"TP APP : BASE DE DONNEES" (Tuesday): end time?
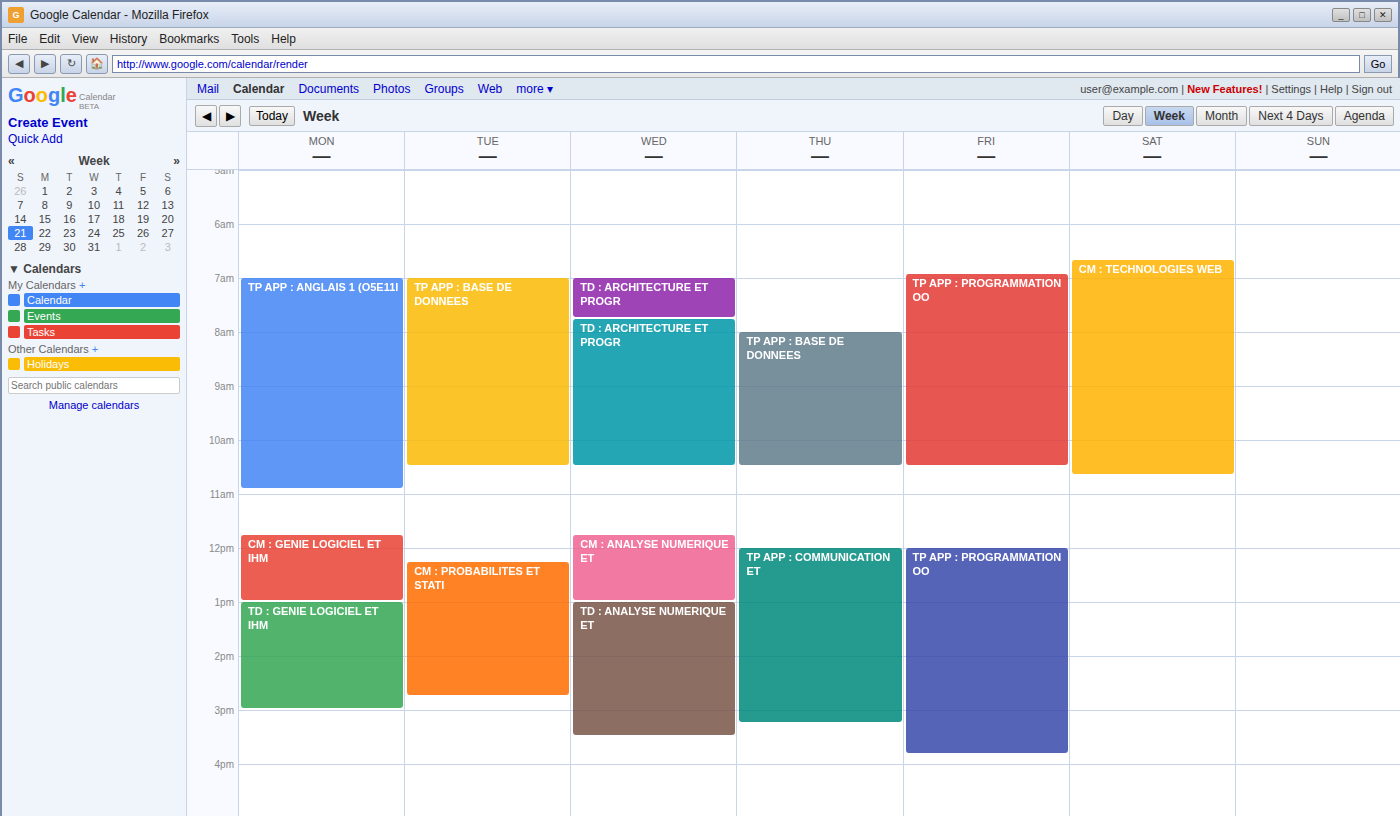
10:30 AM